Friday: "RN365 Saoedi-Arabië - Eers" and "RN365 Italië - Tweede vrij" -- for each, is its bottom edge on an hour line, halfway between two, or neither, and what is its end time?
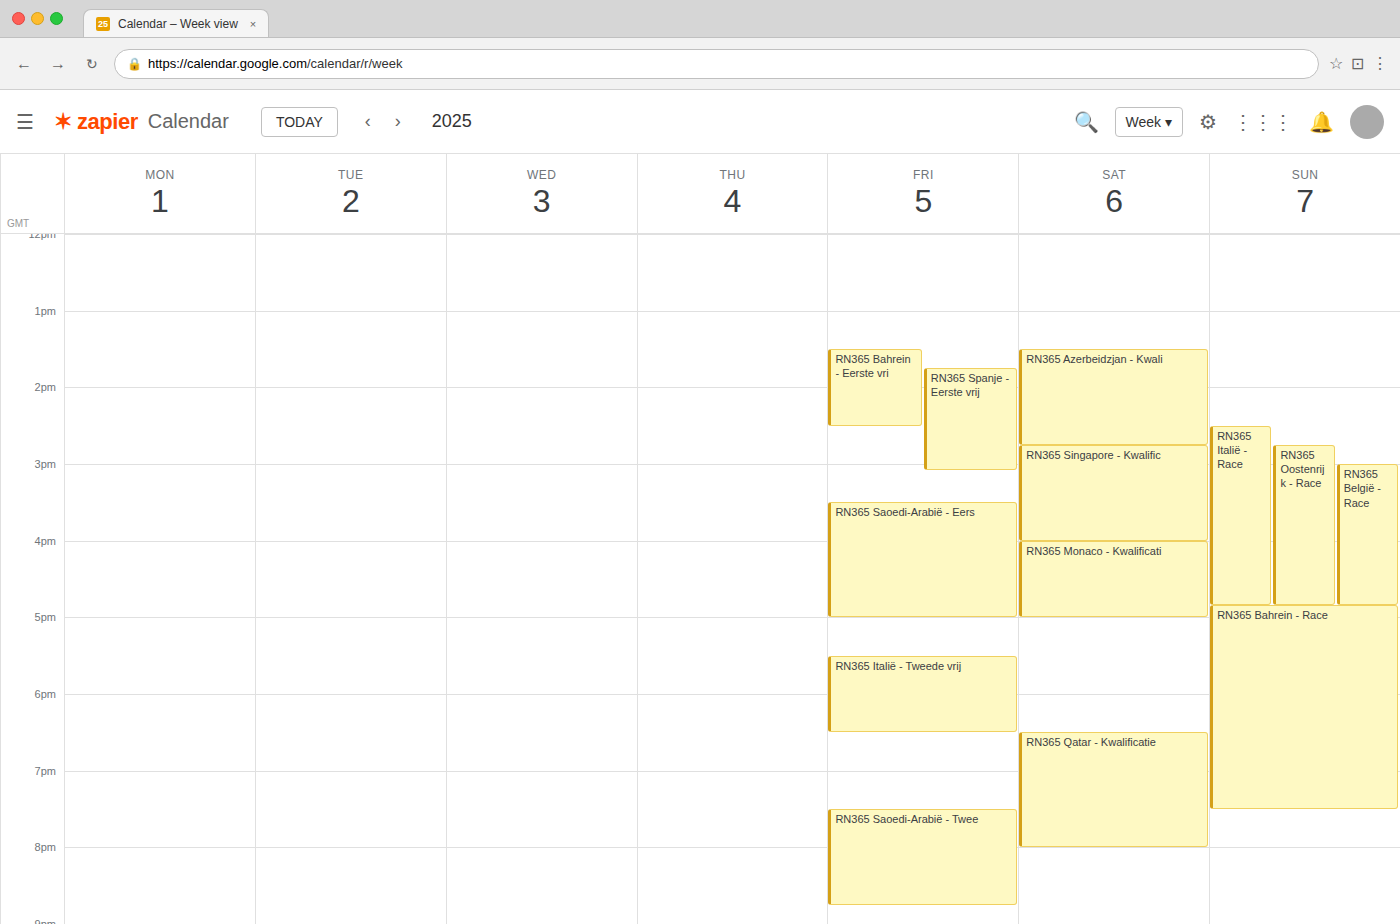
"RN365 Saoedi-Arabië - Eers": 5:00 PM, exactly on the 5 PM line. "RN365 Italië - Tweede vrij": 6:30 PM, halfway between the 6 PM and 7 PM lines.